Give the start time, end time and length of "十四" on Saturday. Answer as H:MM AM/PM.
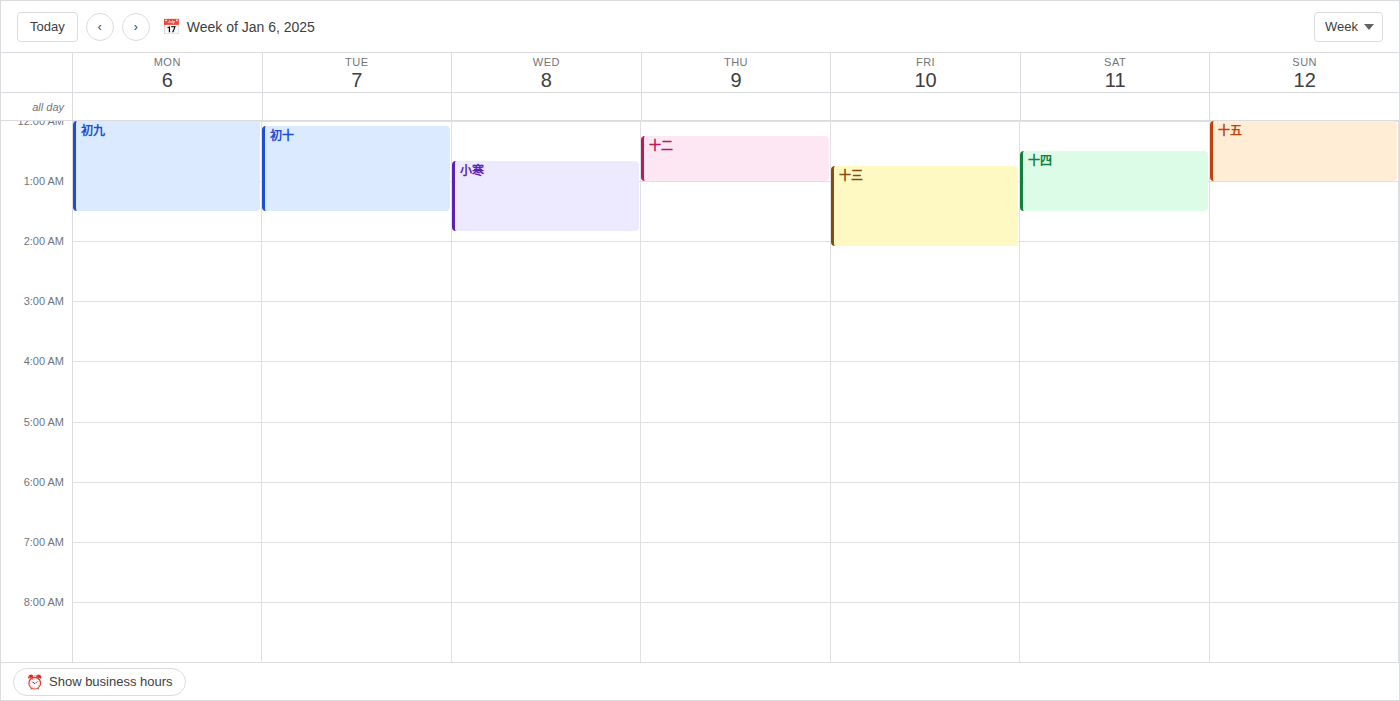
12:30 AM to 1:30 AM, 1 hour